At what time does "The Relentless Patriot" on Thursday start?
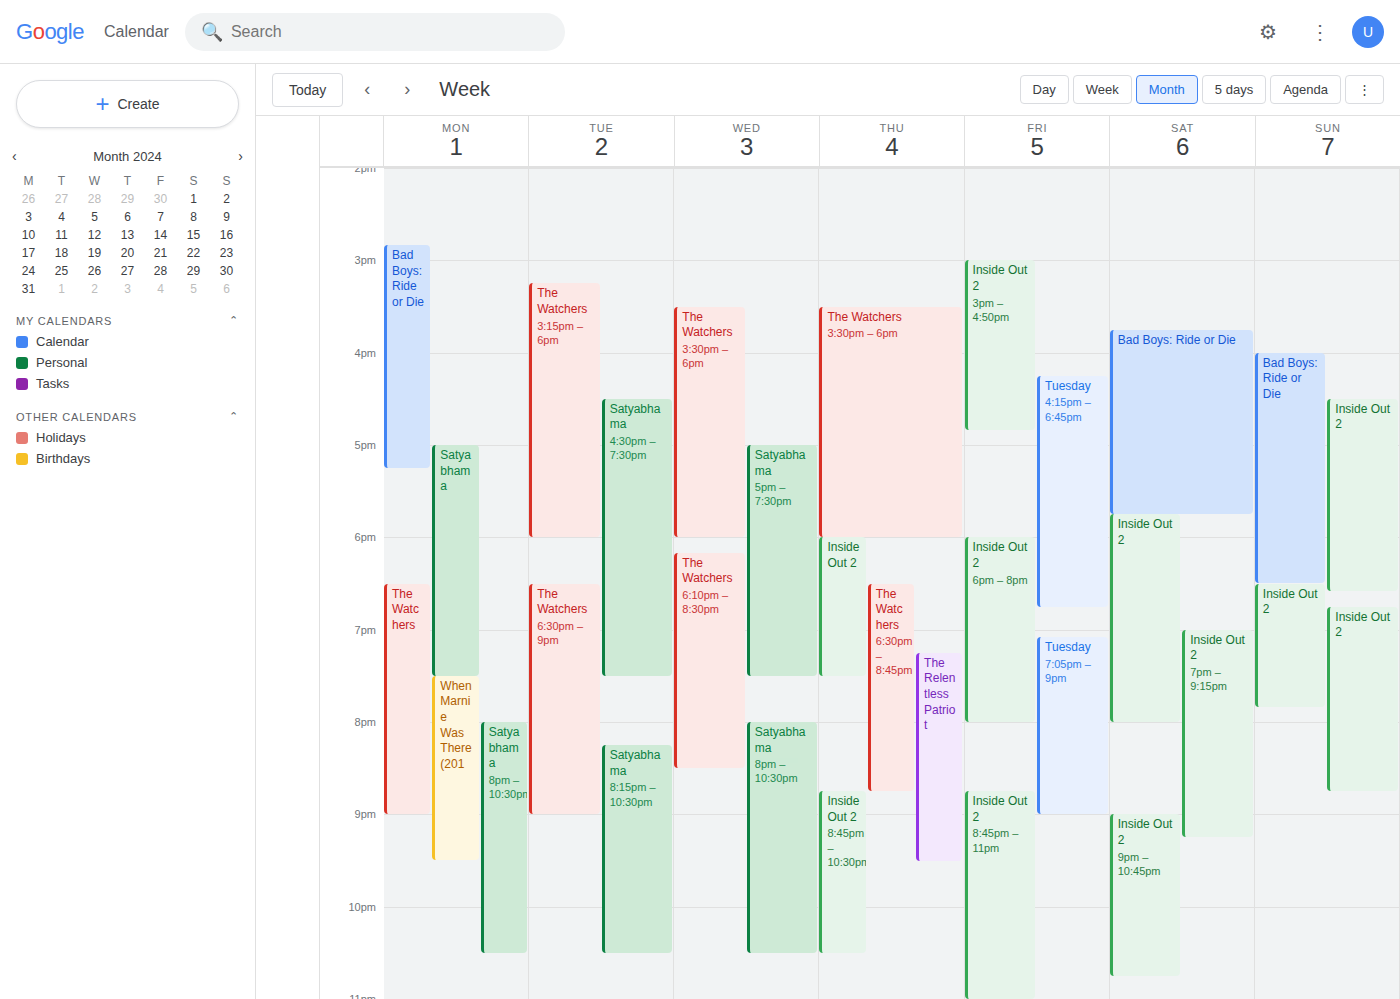
7:15 PM